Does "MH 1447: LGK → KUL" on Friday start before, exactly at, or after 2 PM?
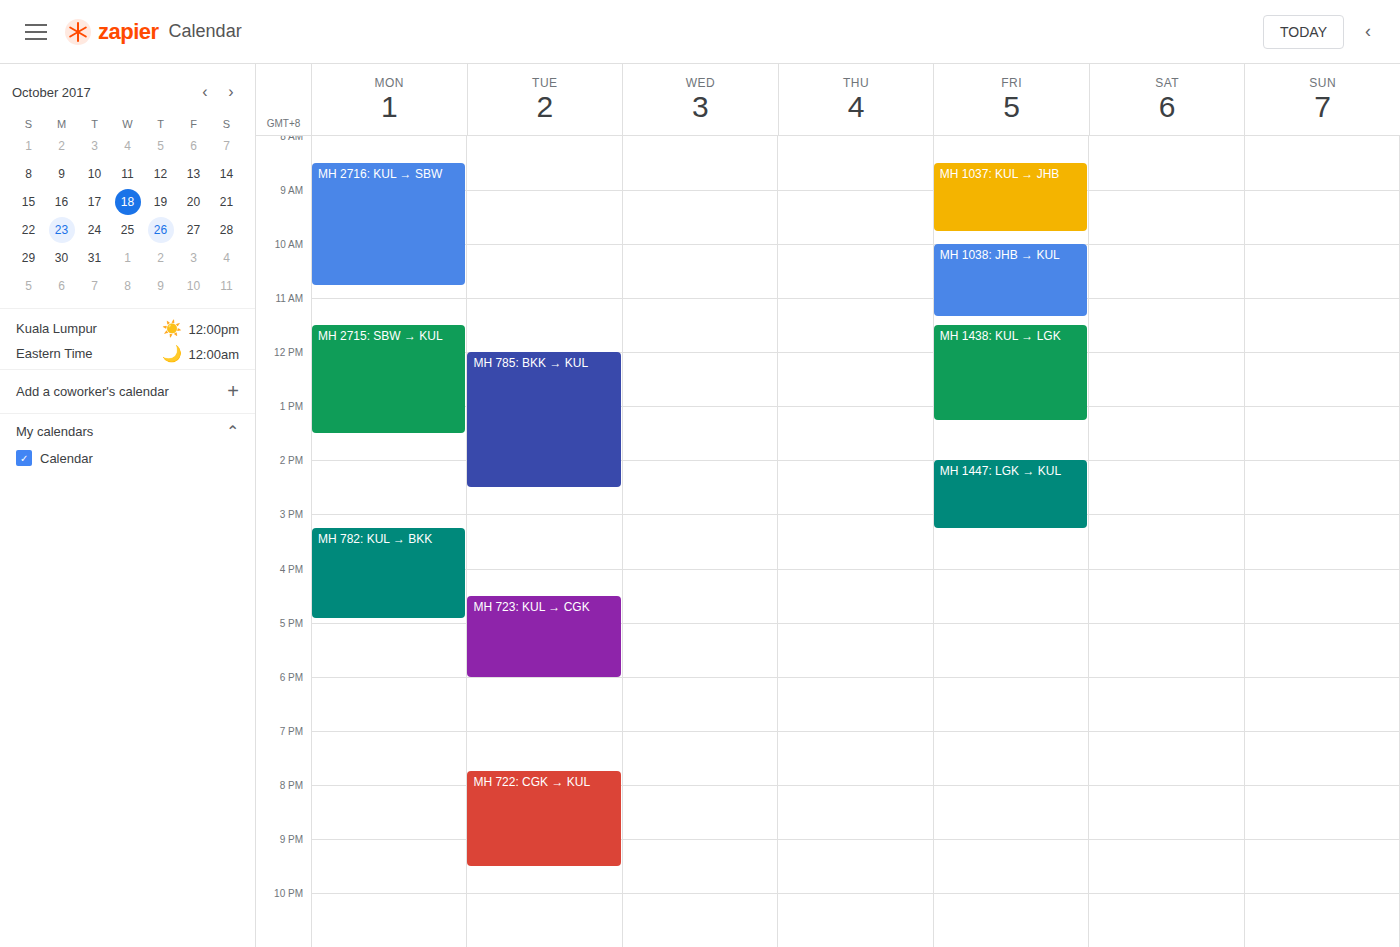
2:00 PM -- exactly at 2 PM, on the 2 PM line.